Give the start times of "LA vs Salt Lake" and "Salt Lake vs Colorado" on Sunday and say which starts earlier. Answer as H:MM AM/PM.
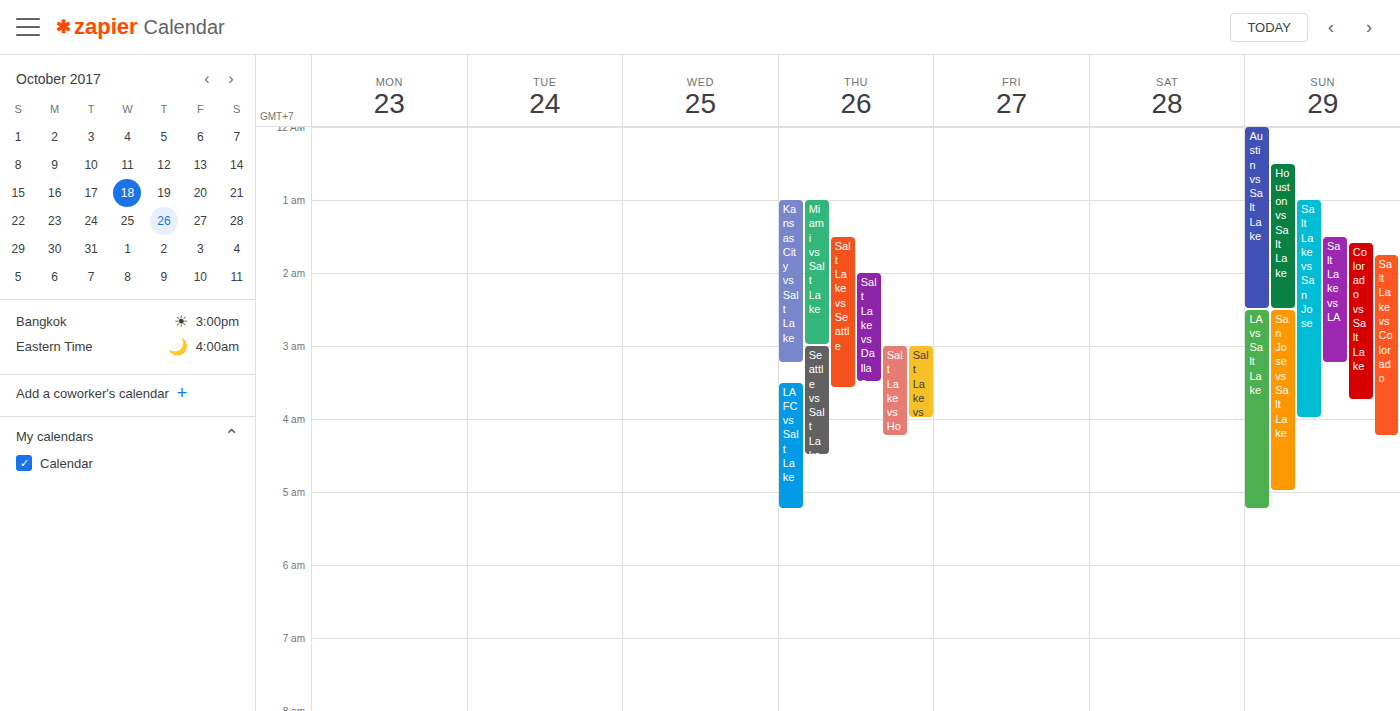
"Salt Lake vs Colorado" 1:45 AM; "LA vs Salt Lake" 2:30 AM.